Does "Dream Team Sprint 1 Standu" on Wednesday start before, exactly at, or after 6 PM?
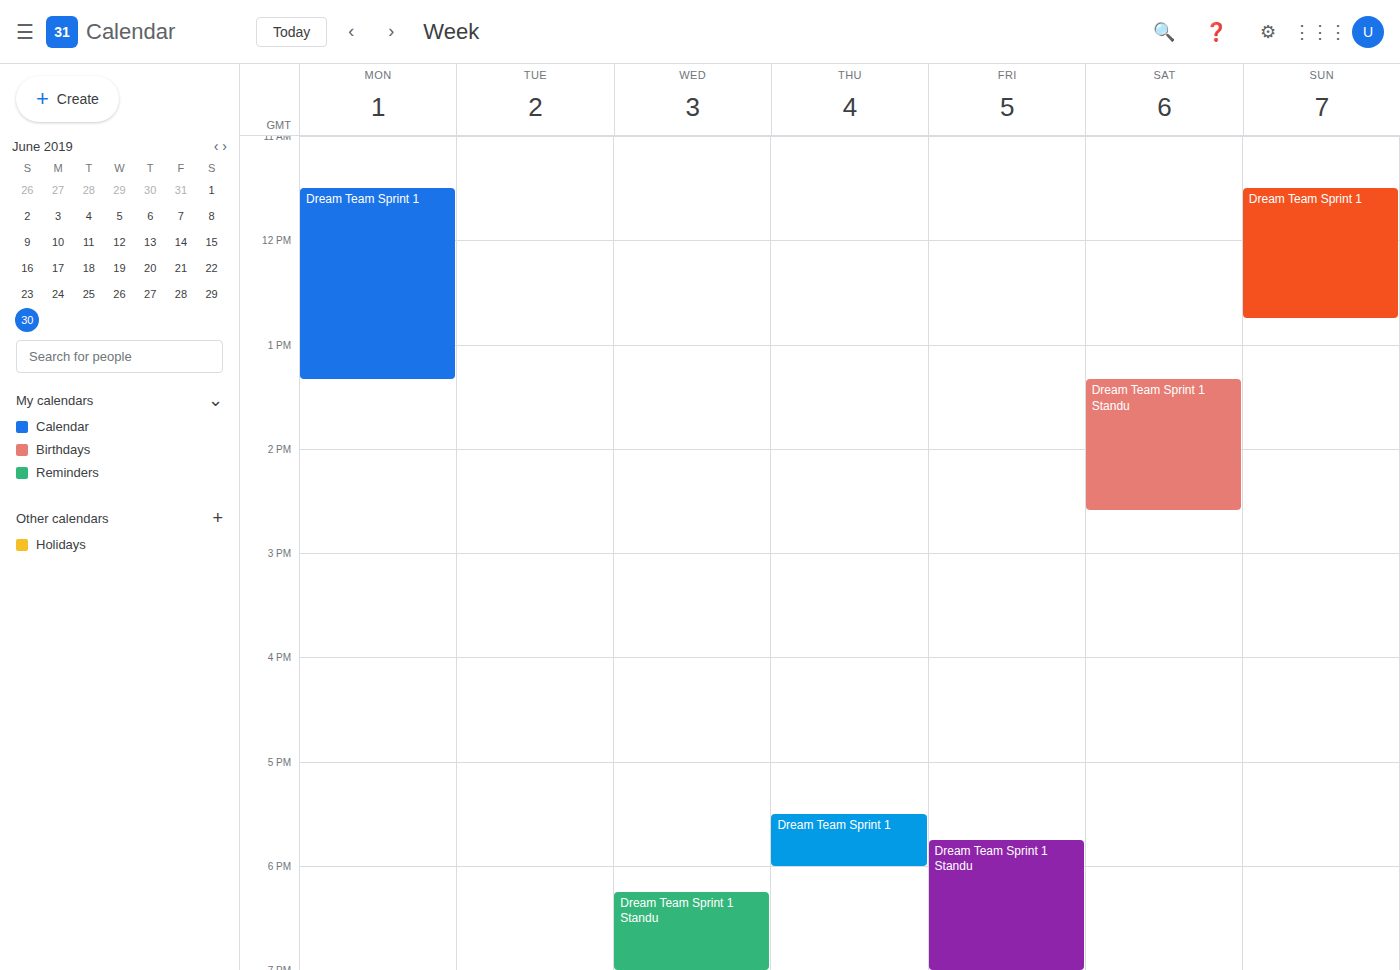
6:15 PM -- after 6 PM, 15 minutes below the 6 PM line.